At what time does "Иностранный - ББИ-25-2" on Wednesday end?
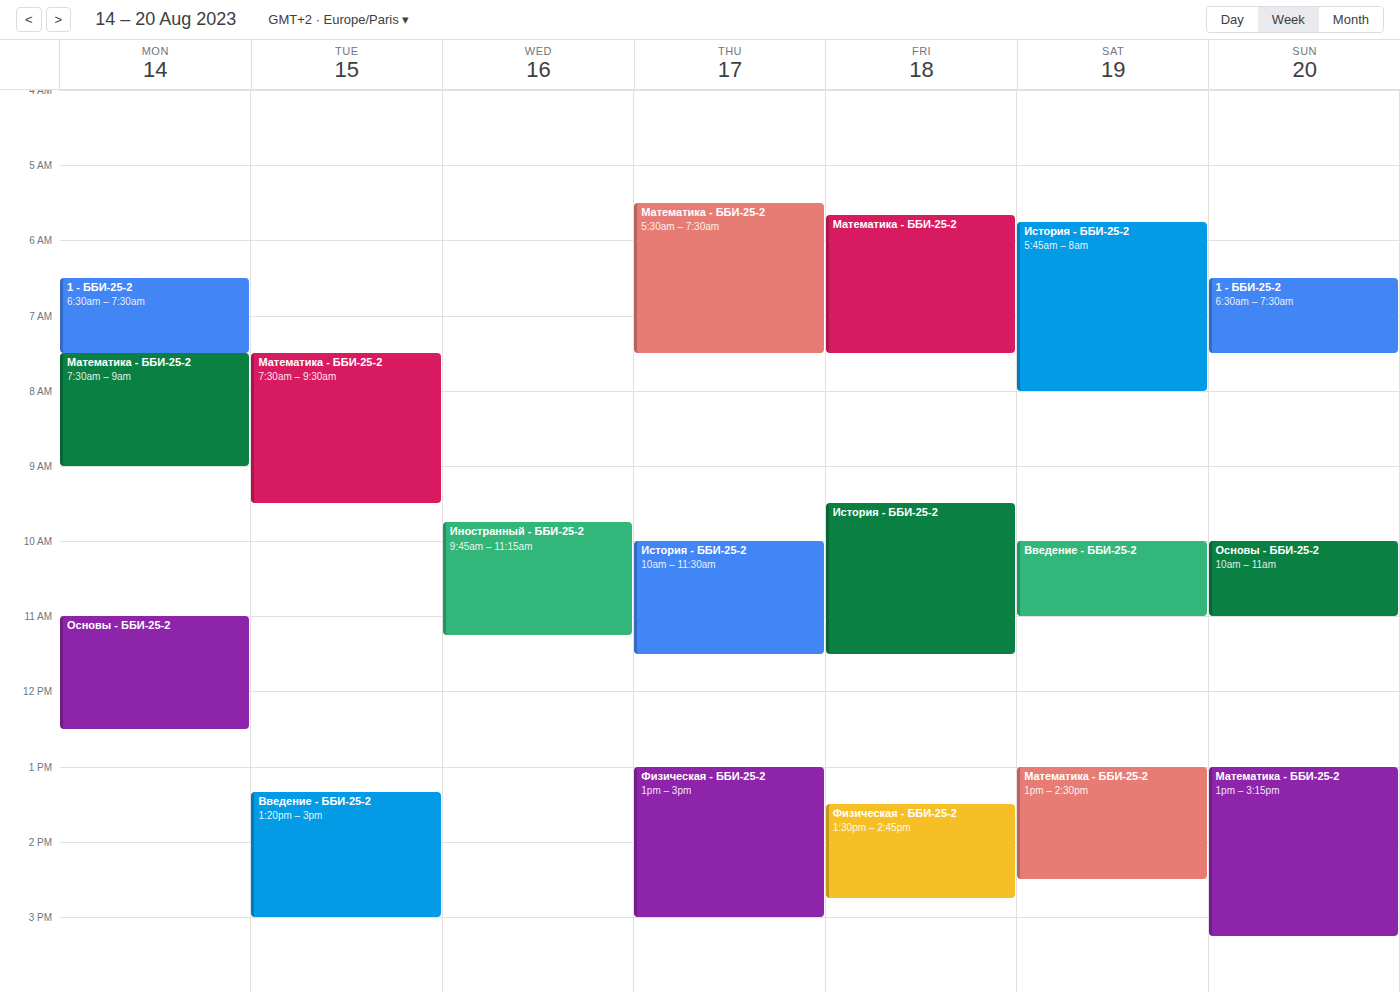
11:15 AM